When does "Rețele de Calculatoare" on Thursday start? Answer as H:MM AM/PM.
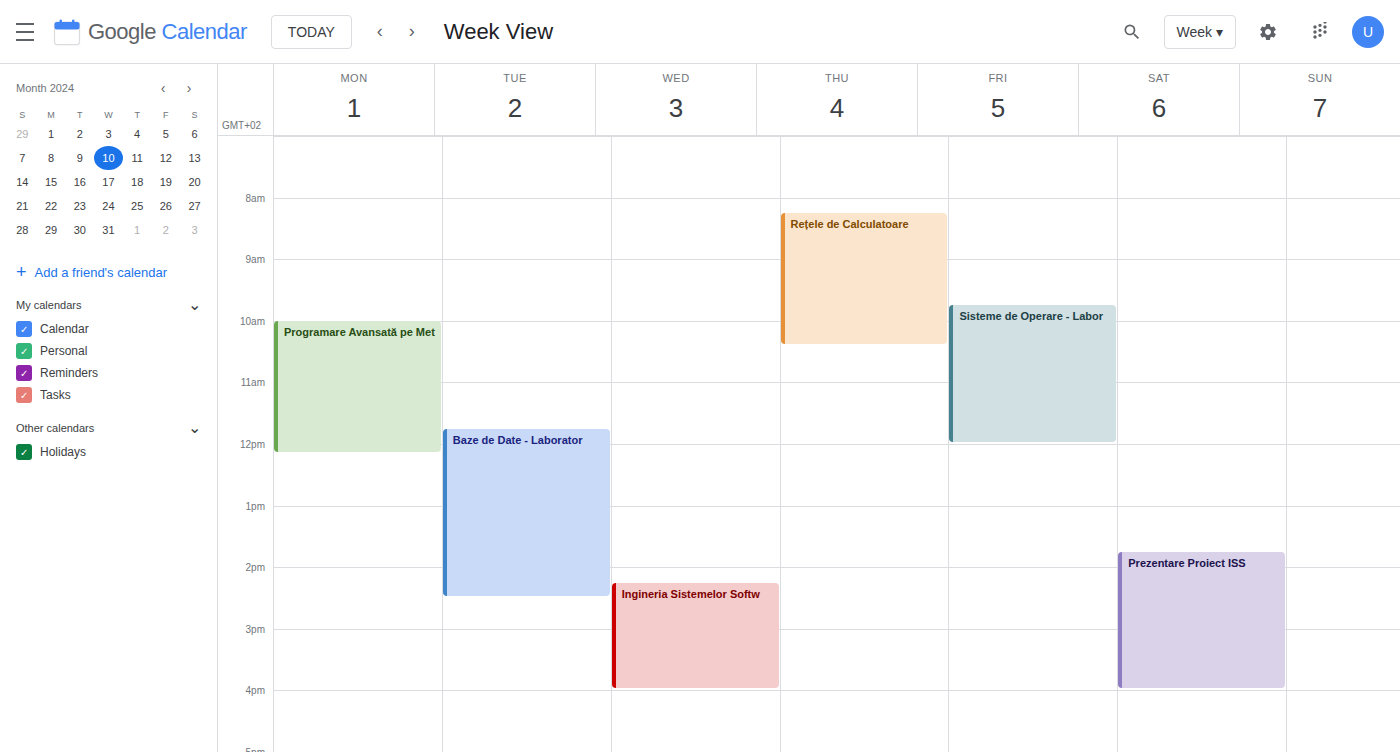
8:15 AM